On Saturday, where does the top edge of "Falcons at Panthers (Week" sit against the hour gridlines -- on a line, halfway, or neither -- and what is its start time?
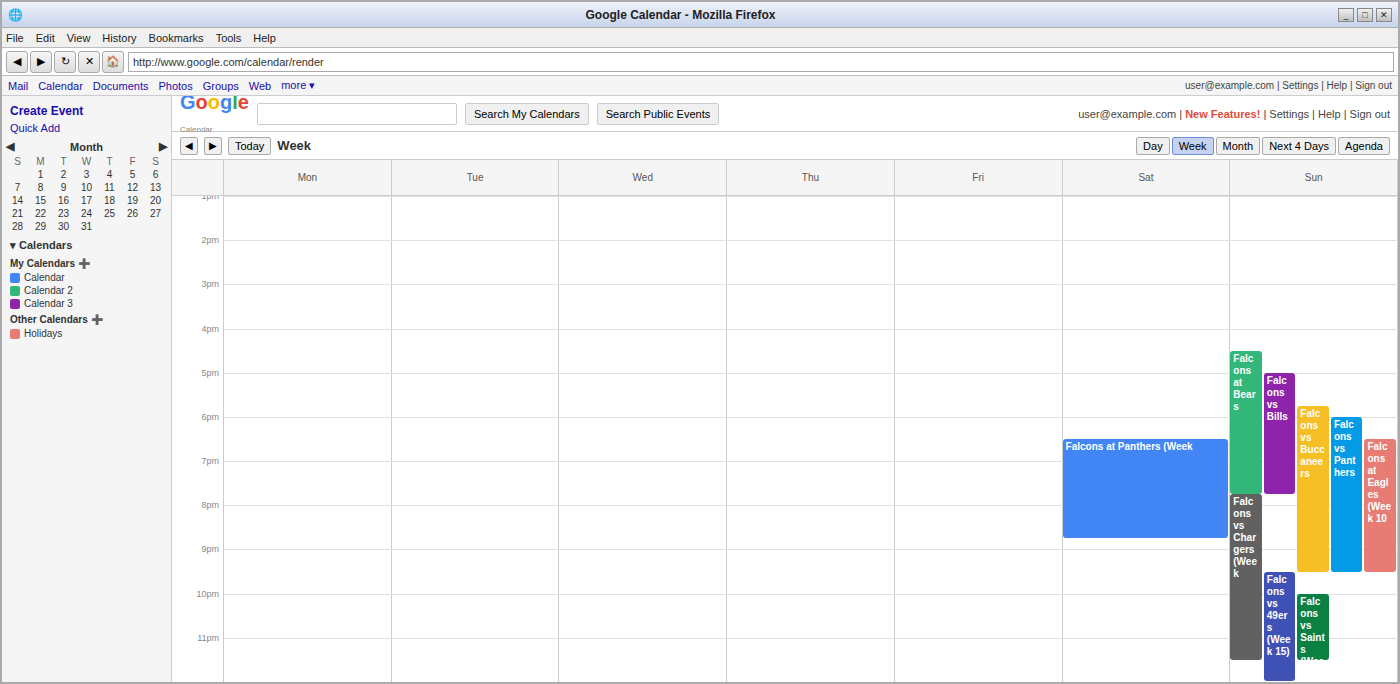
6:30 PM -- halfway between the 6 PM and 7 PM lines.